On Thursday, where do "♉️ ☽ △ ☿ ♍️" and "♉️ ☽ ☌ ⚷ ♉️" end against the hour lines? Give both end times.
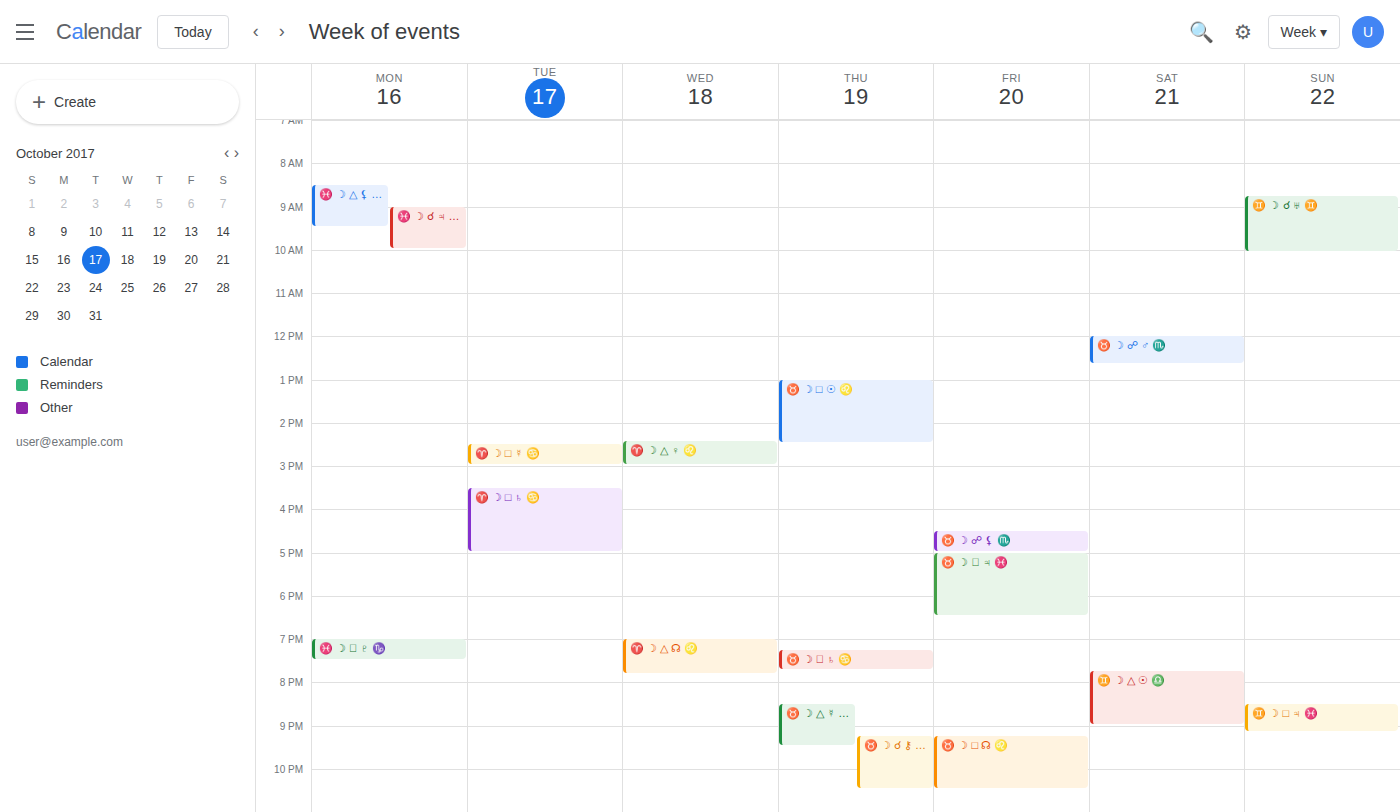
"♉️ ☽ △ ☿ ♍️": 21:30, halfway between the 21:00 and 22:00 lines. "♉️ ☽ ☌ ⚷ ♉️": 22:30, halfway between the 22:00 and 23:00 lines.